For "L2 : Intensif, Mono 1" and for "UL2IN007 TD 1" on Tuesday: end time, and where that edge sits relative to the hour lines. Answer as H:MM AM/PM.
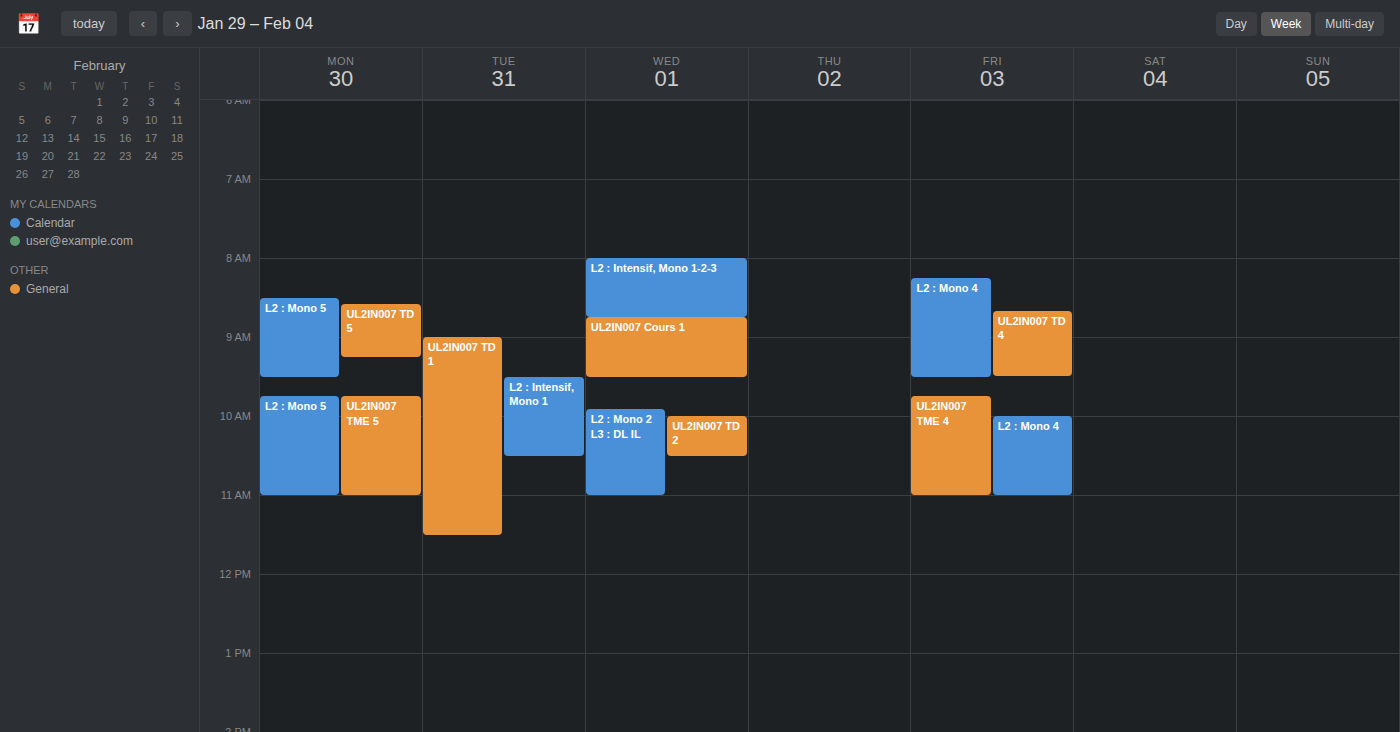
"L2 : Intensif, Mono 1": 10:30 AM, halfway between the 10 AM and 11 AM lines. "UL2IN007 TD 1": 11:30 AM, halfway between the 11 AM and 12 PM lines.